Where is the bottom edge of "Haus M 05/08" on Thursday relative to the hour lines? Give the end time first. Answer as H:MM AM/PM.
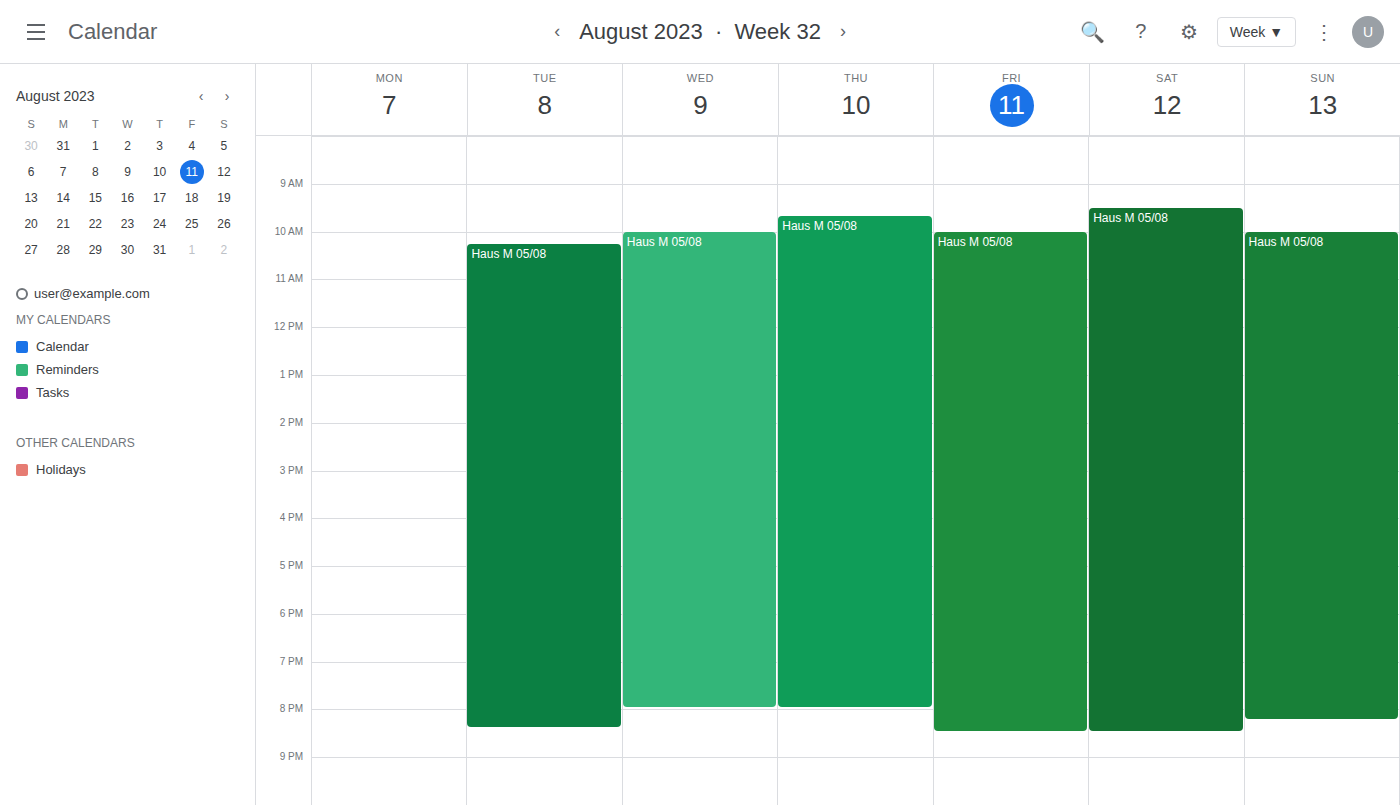
8:00 PM -- exactly on the 8 PM line.